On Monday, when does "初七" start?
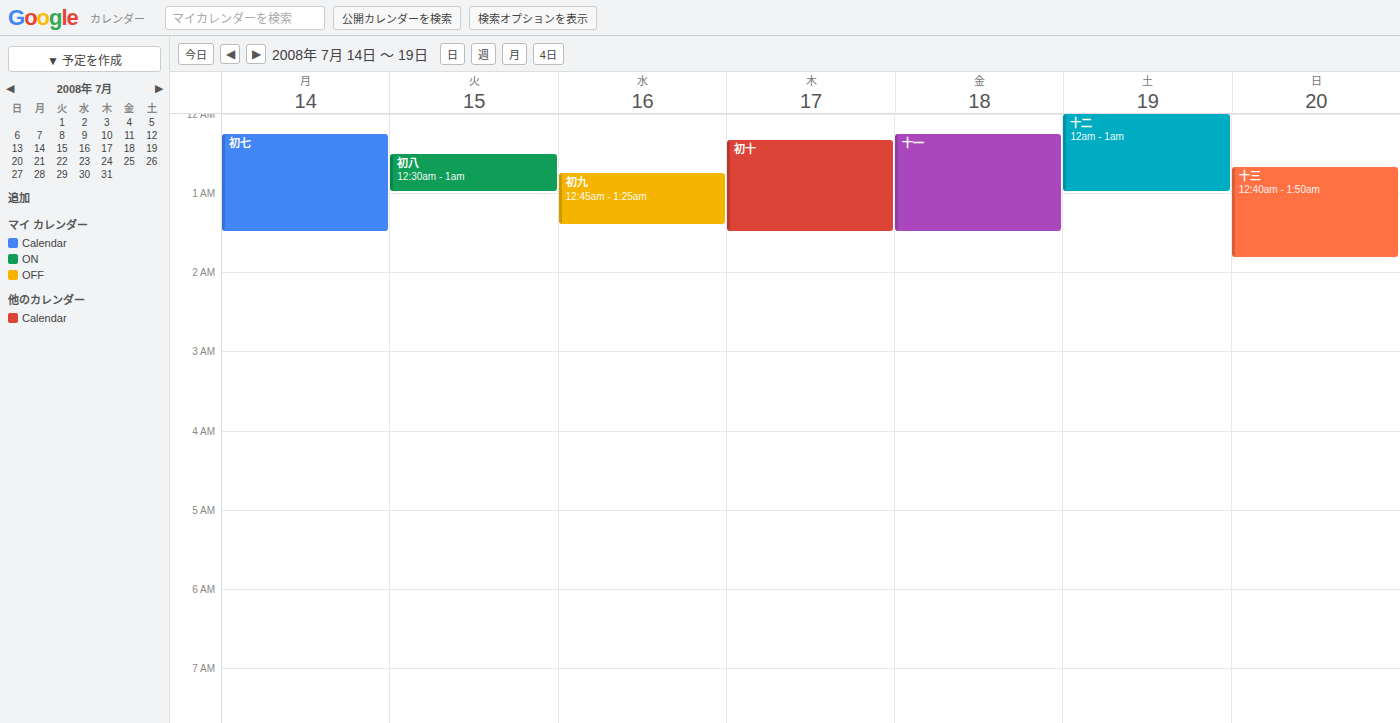
12:15 AM